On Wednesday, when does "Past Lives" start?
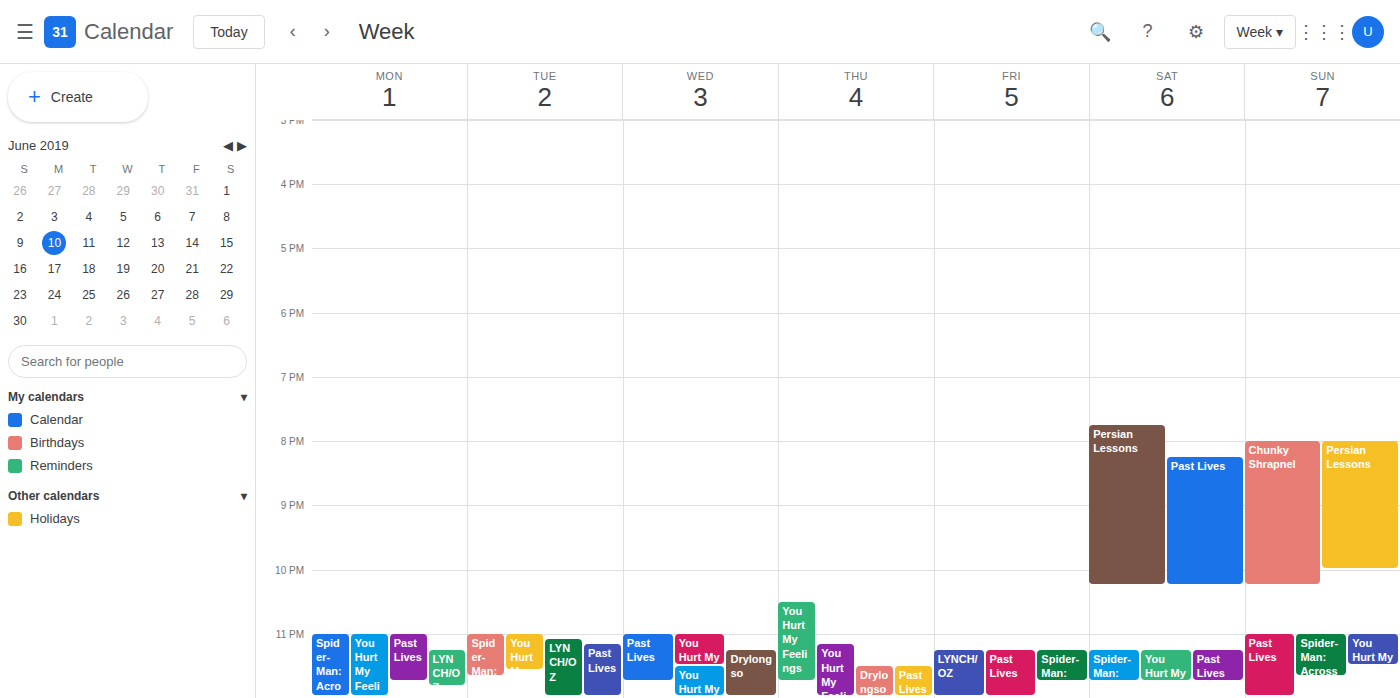
11:00 PM